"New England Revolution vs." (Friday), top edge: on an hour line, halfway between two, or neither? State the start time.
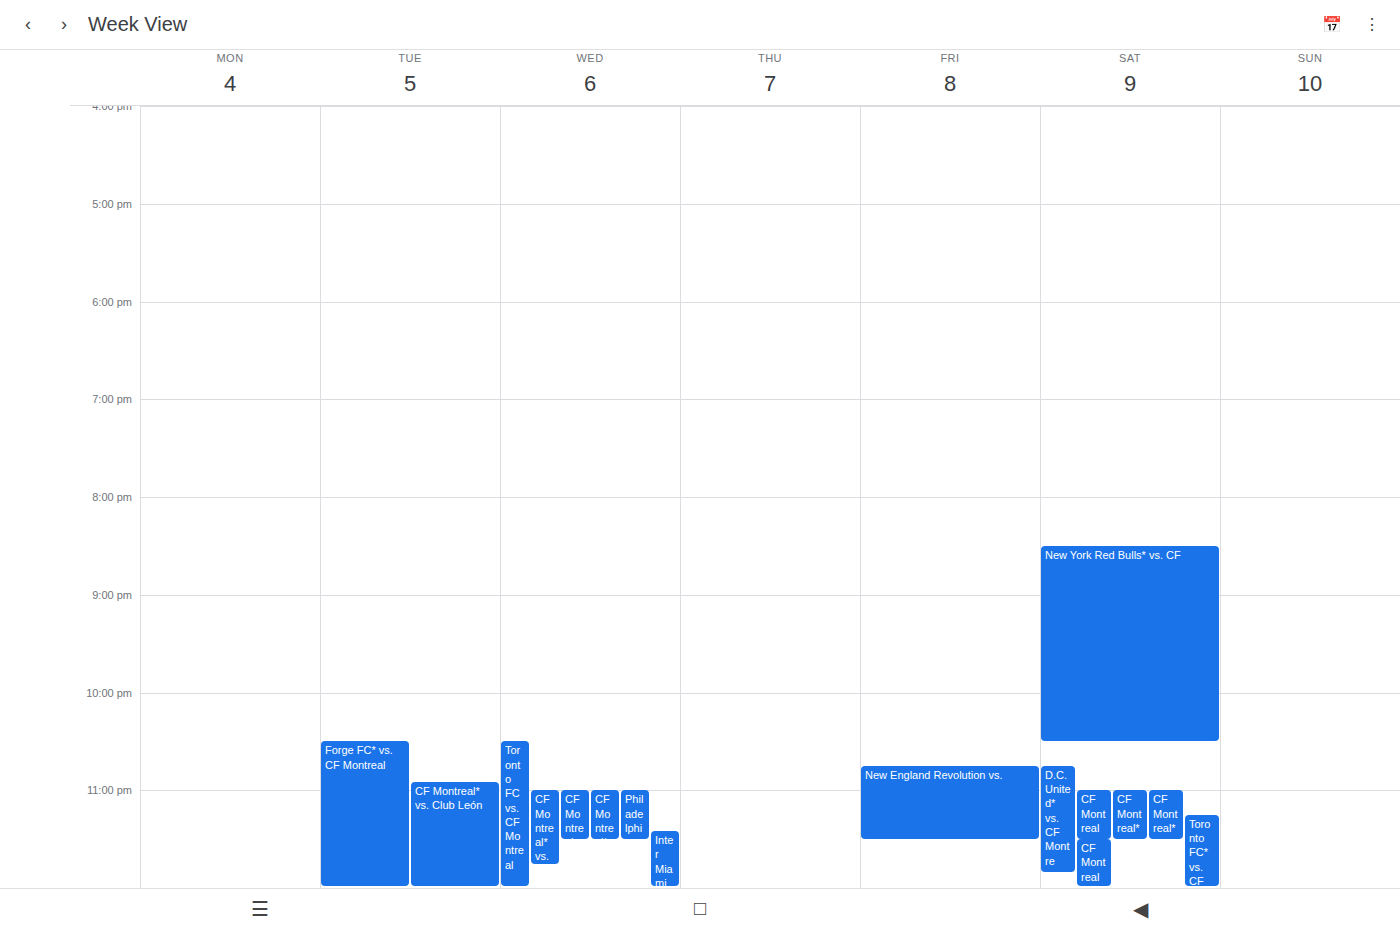
10:45 PM -- neither: three quarters of the way from the 10 PM line to the 11 PM line.